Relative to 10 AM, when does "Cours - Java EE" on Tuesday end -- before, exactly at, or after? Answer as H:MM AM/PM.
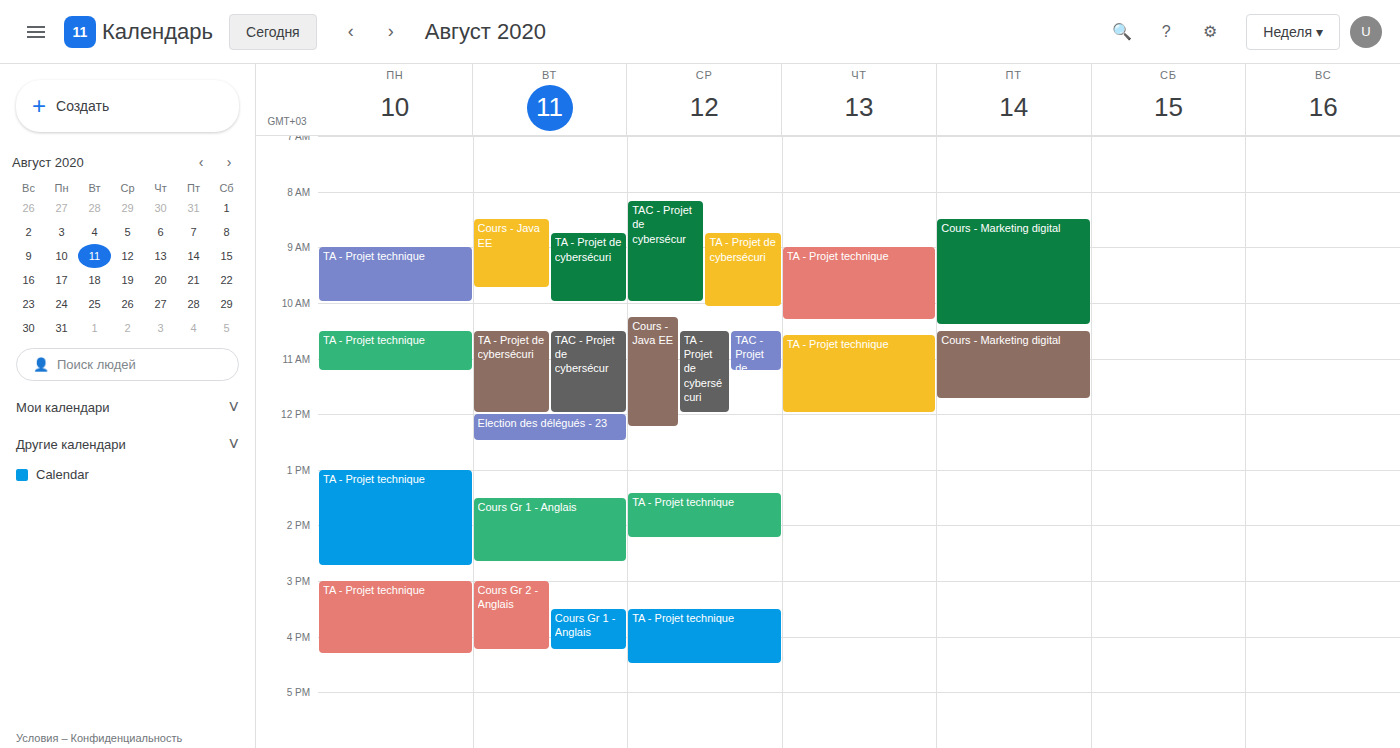
9:45 AM -- before 10 AM, 15 minutes above the 10 AM line.